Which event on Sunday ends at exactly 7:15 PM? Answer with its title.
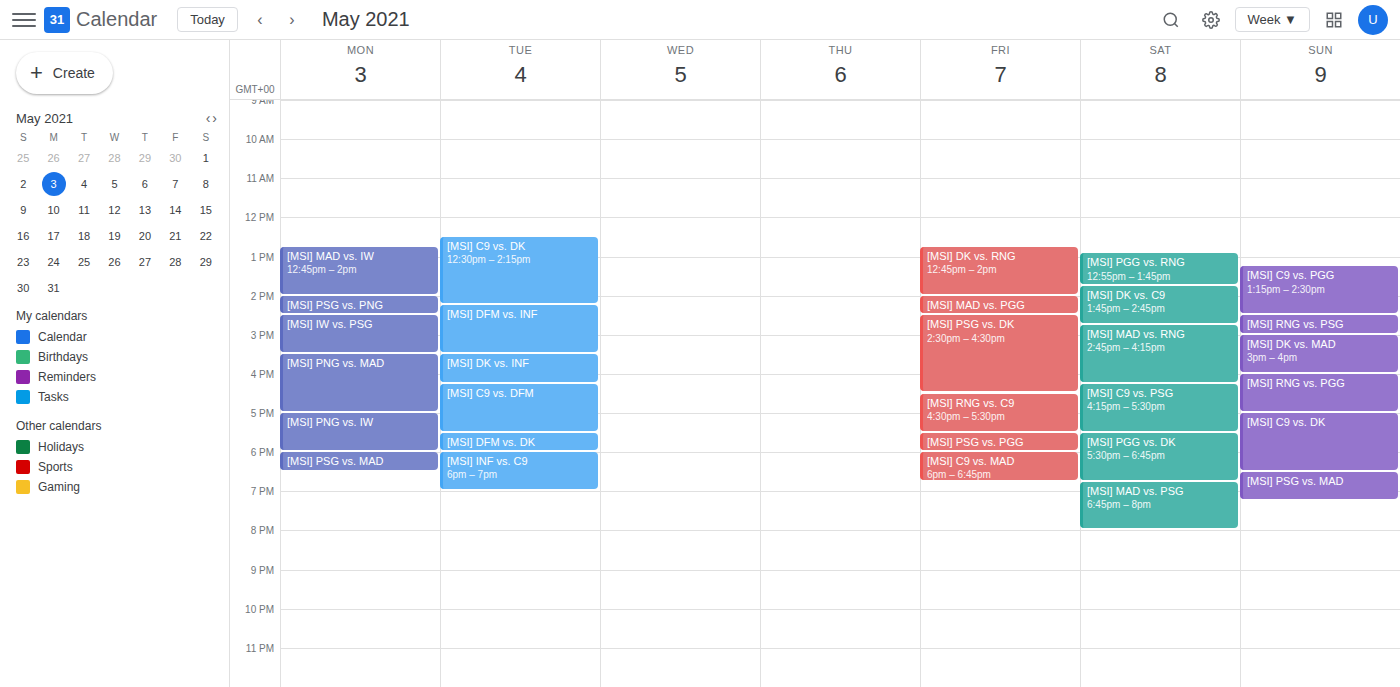
"[MSI] PSG vs. MAD"